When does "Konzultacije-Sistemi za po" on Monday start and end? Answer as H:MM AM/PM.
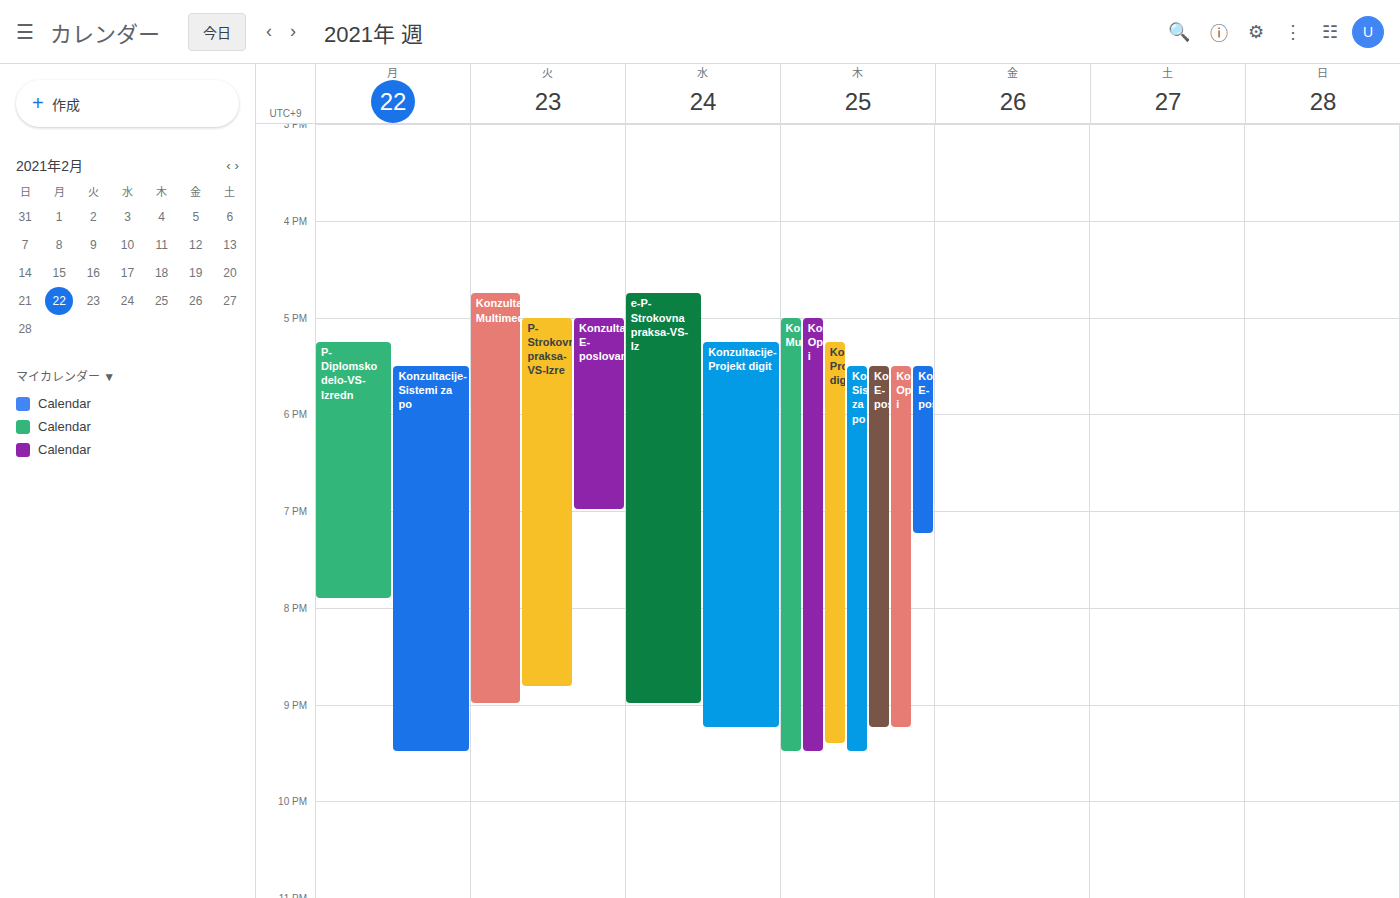
5:30 PM to 9:30 PM